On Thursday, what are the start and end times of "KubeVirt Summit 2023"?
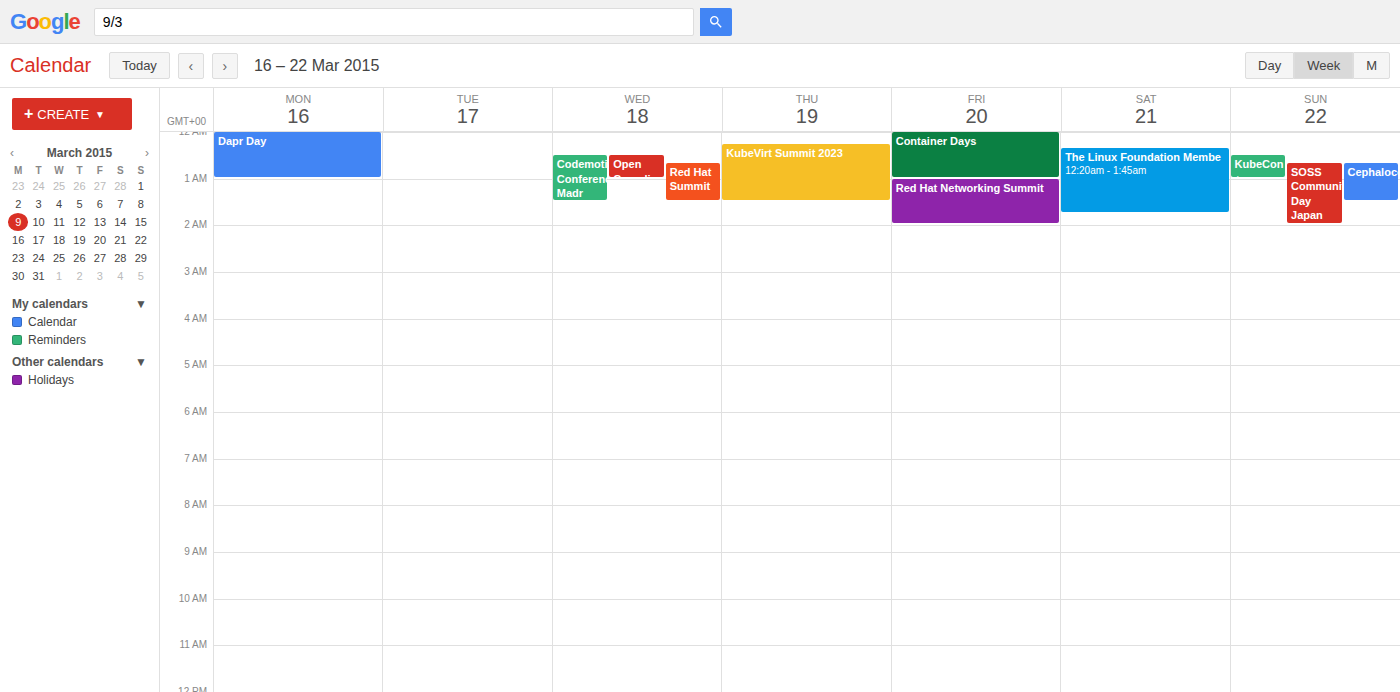
12:15 AM to 1:30 AM